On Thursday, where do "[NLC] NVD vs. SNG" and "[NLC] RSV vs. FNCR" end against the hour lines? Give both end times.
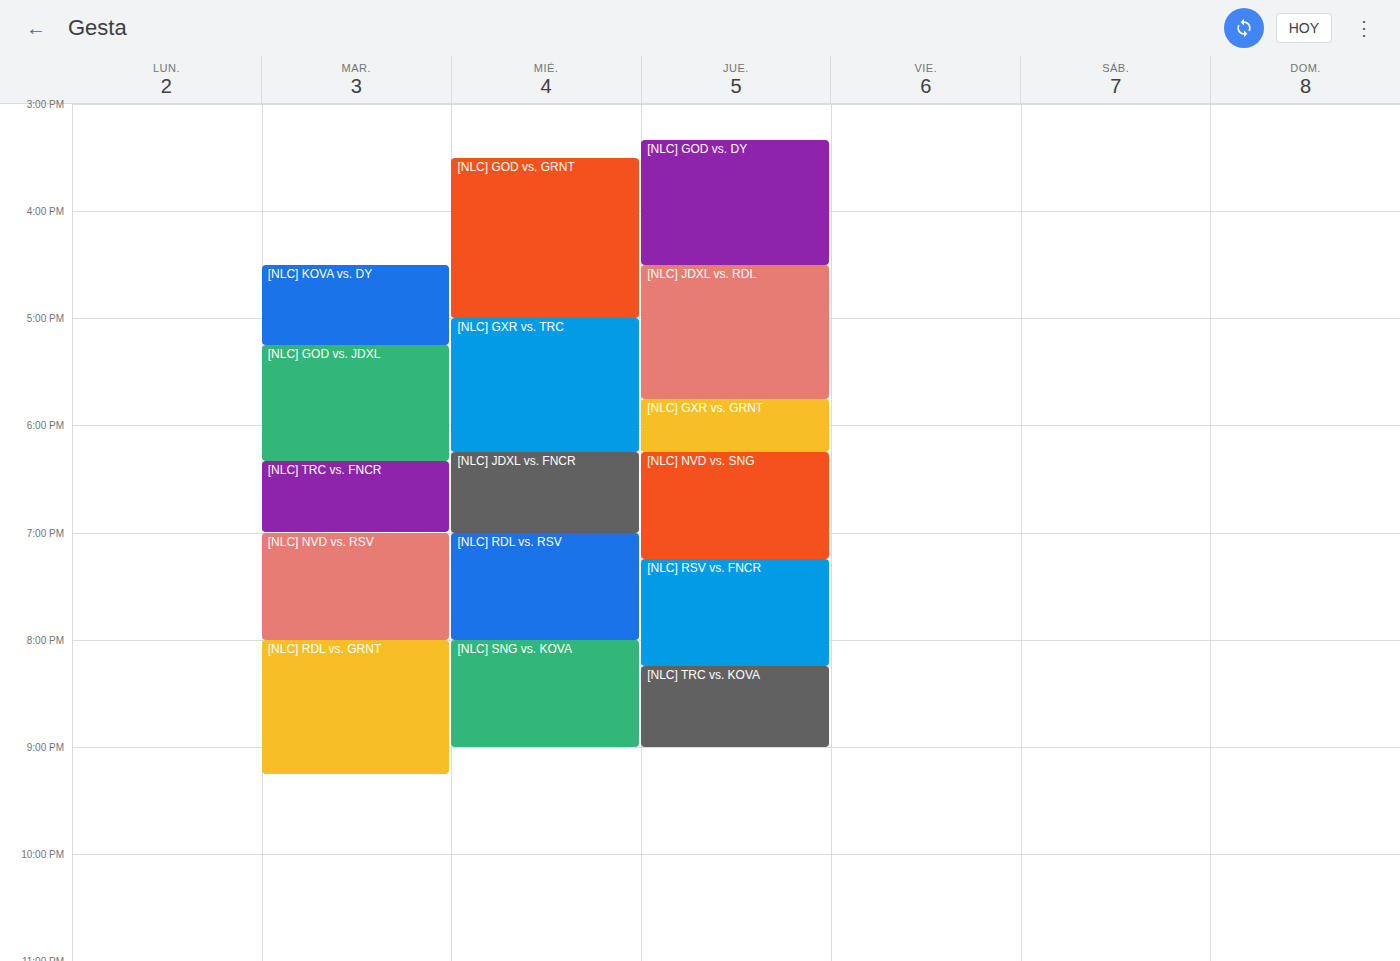
"[NLC] NVD vs. SNG": 7:15 PM, neither: a quarter of the way from the 7 PM line to the 8 PM line. "[NLC] RSV vs. FNCR": 8:15 PM, neither: a quarter of the way from the 8 PM line to the 9 PM line.